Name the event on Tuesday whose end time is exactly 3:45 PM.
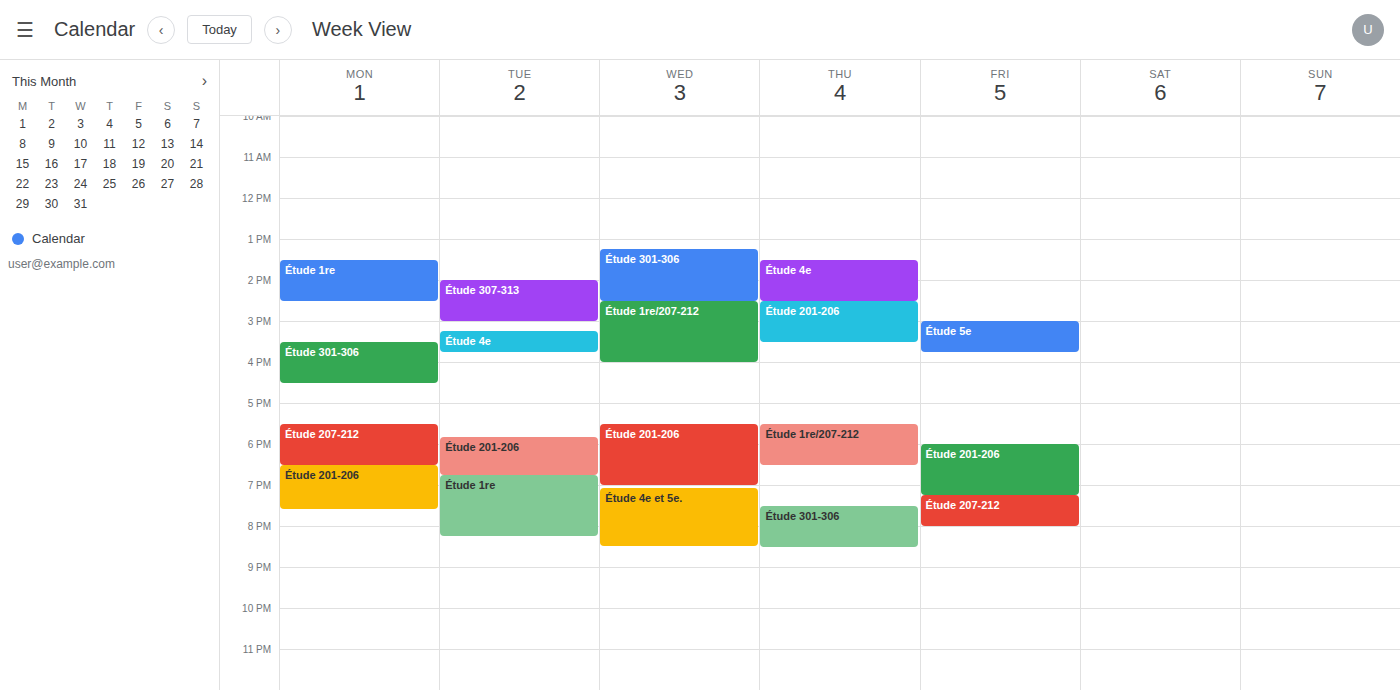
"Étude 4e"